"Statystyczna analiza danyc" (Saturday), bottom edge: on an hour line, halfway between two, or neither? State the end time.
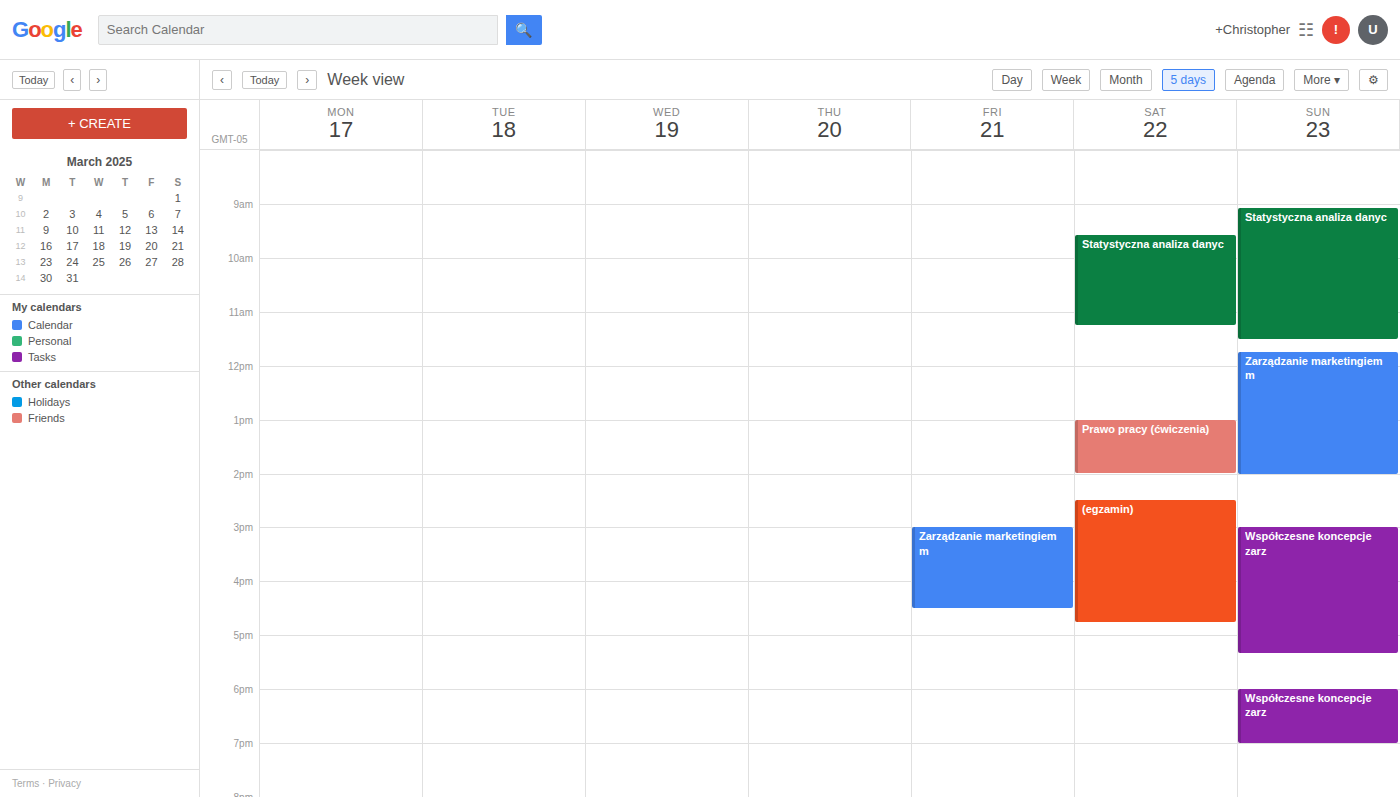
11:15 AM -- neither: a quarter of the way from the 11 AM line to the 12 PM line.